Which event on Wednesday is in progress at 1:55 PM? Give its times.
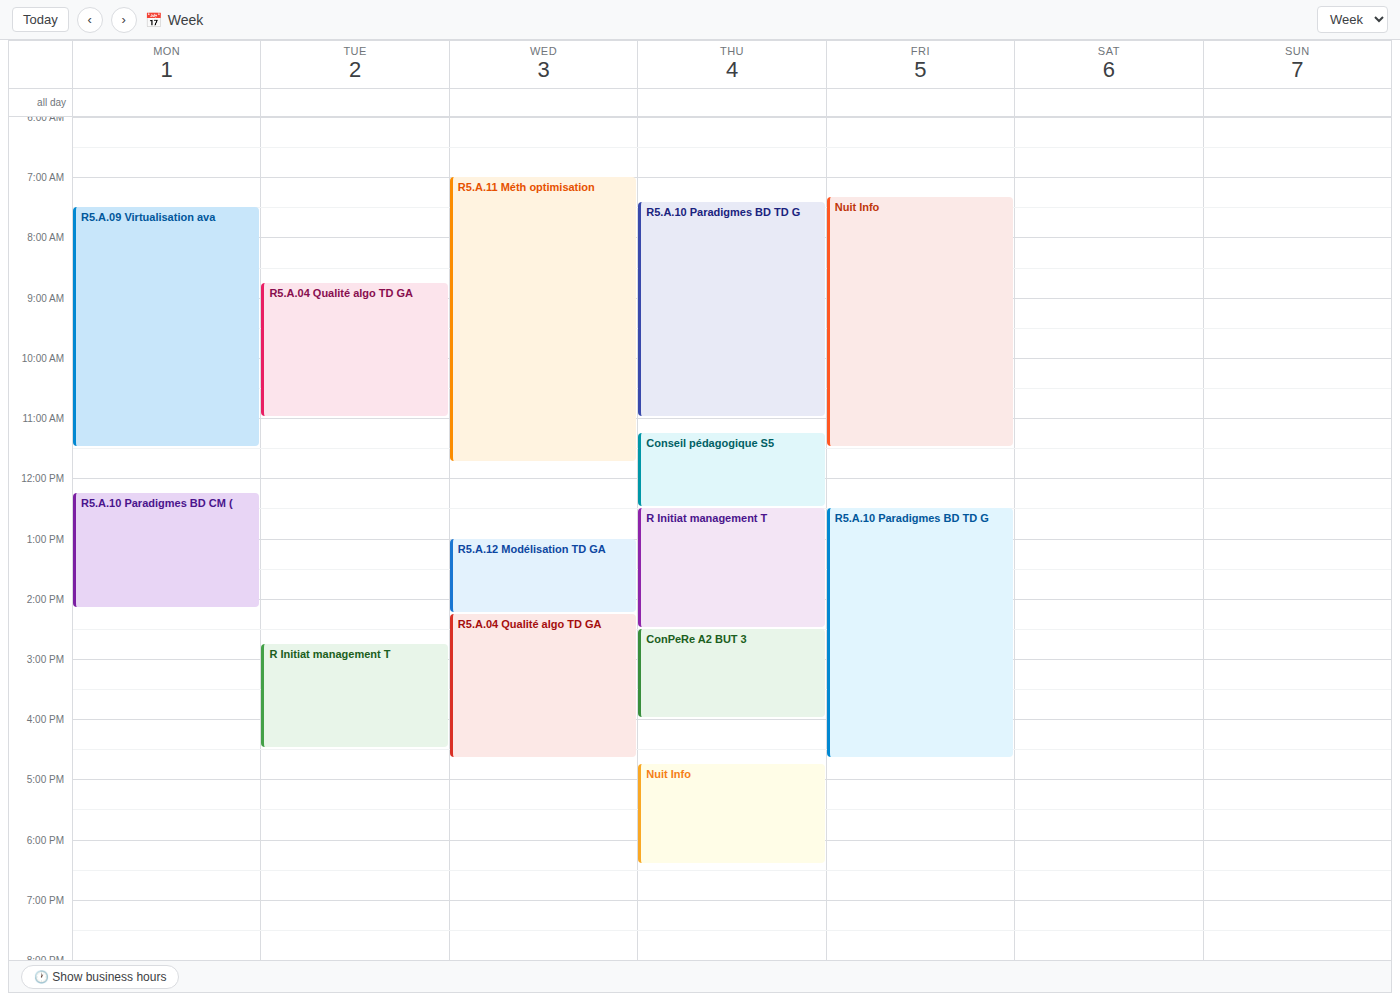
"R5.A.12 Modélisation TD GA", 1:00 PM to 2:15 PM